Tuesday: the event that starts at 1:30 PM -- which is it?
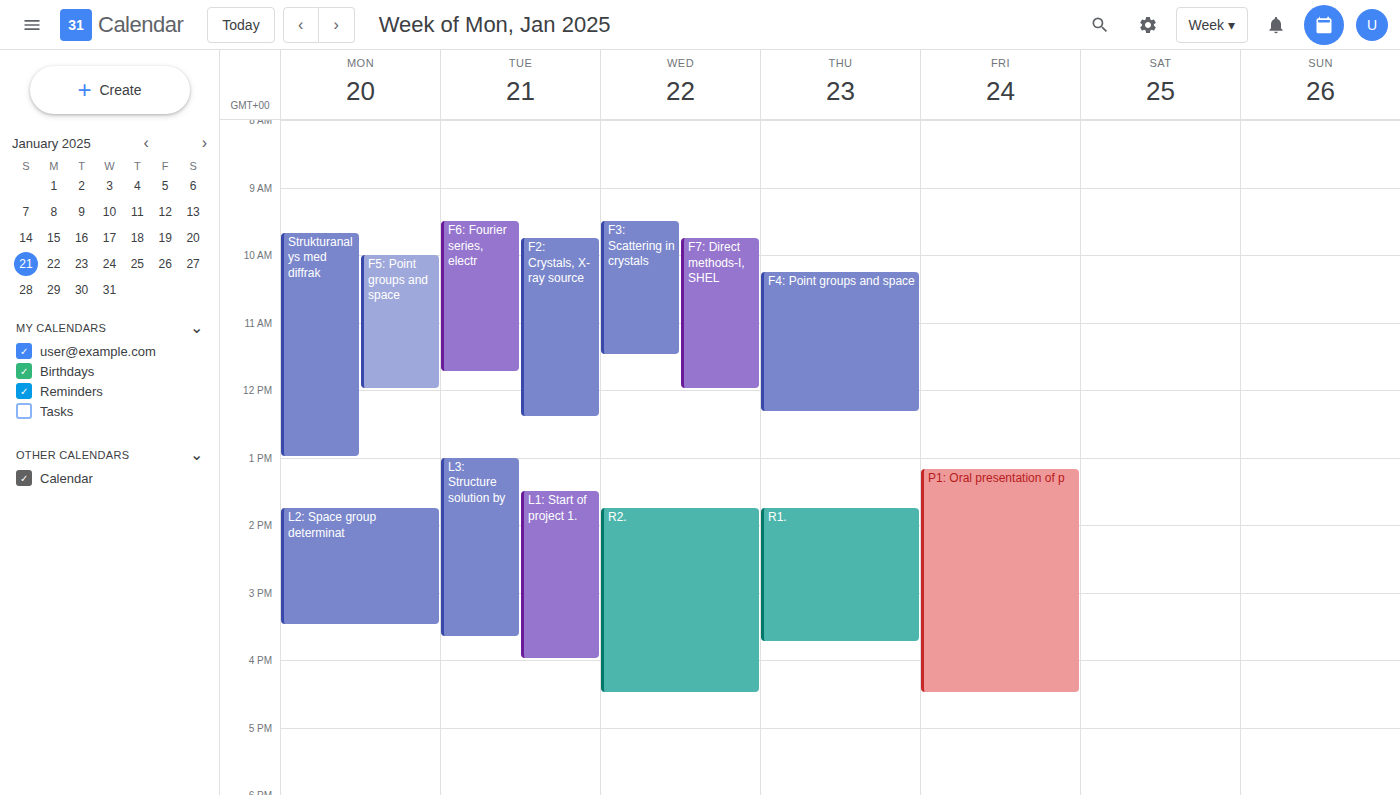
"L1: Start of project 1."